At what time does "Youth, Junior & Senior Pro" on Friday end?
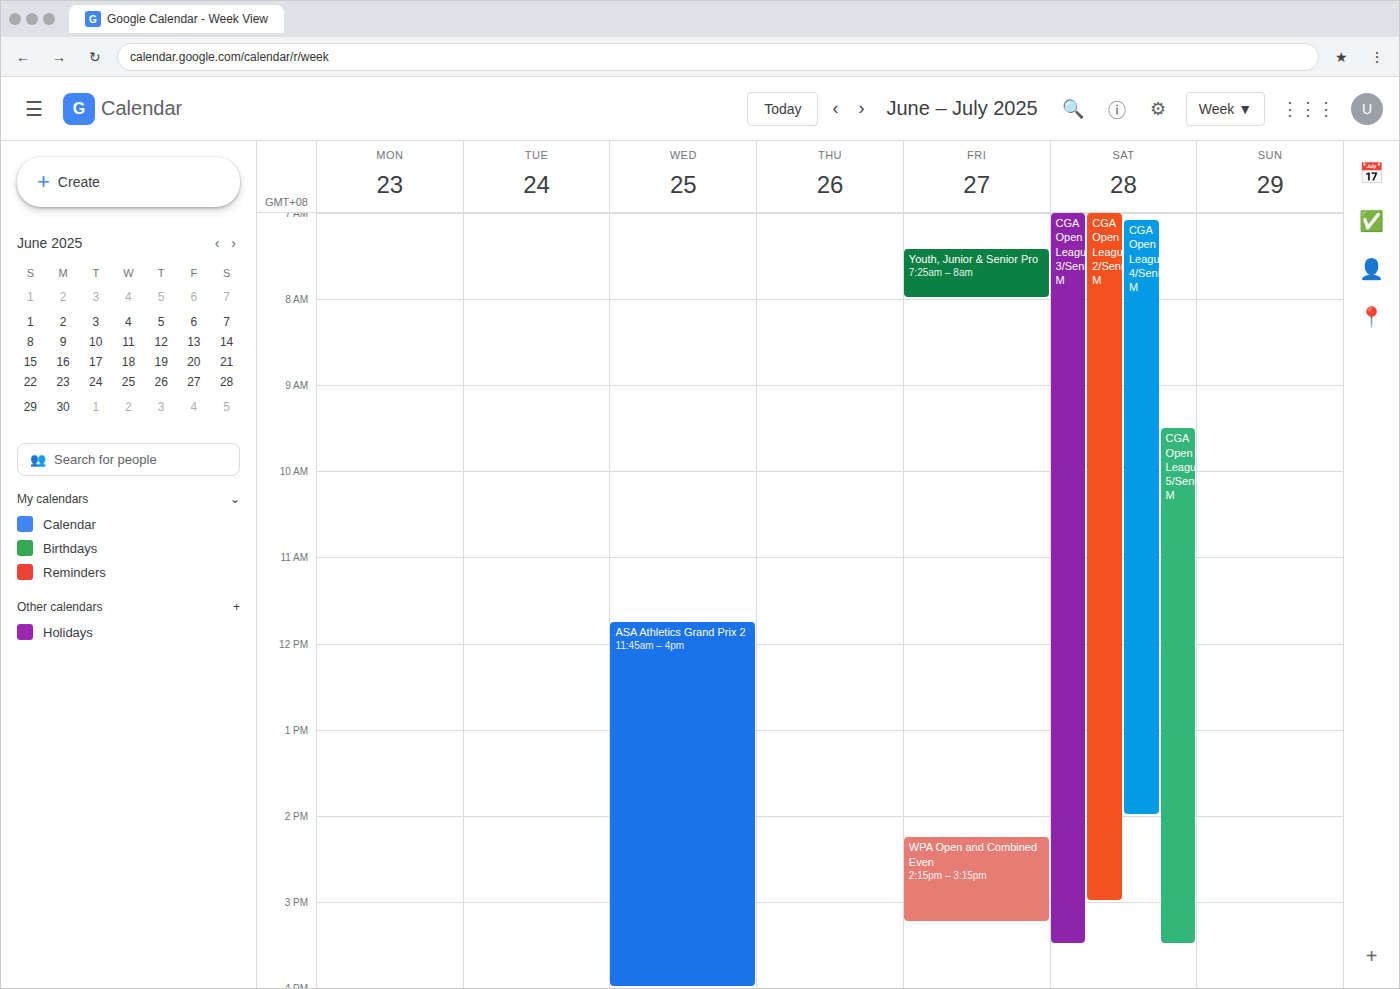
08:00